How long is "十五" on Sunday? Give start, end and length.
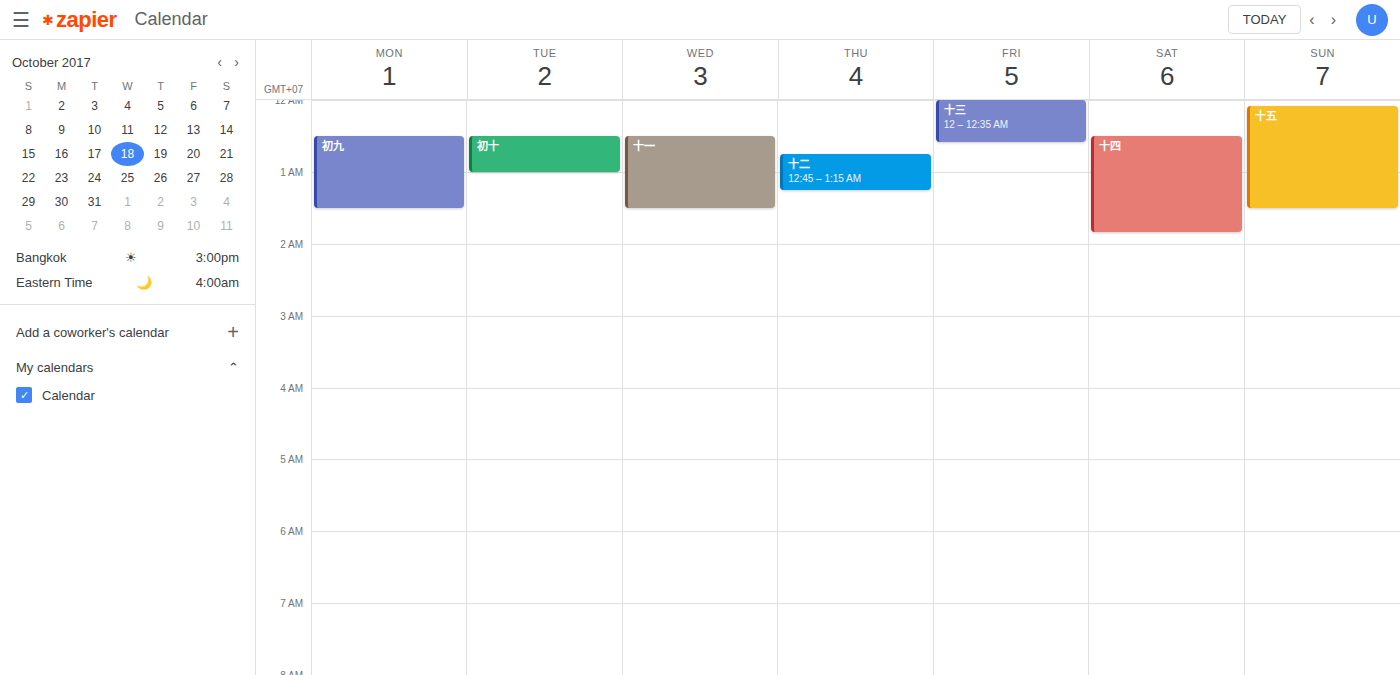
12:05 AM to 1:30 AM, 1 hour 25 minutes